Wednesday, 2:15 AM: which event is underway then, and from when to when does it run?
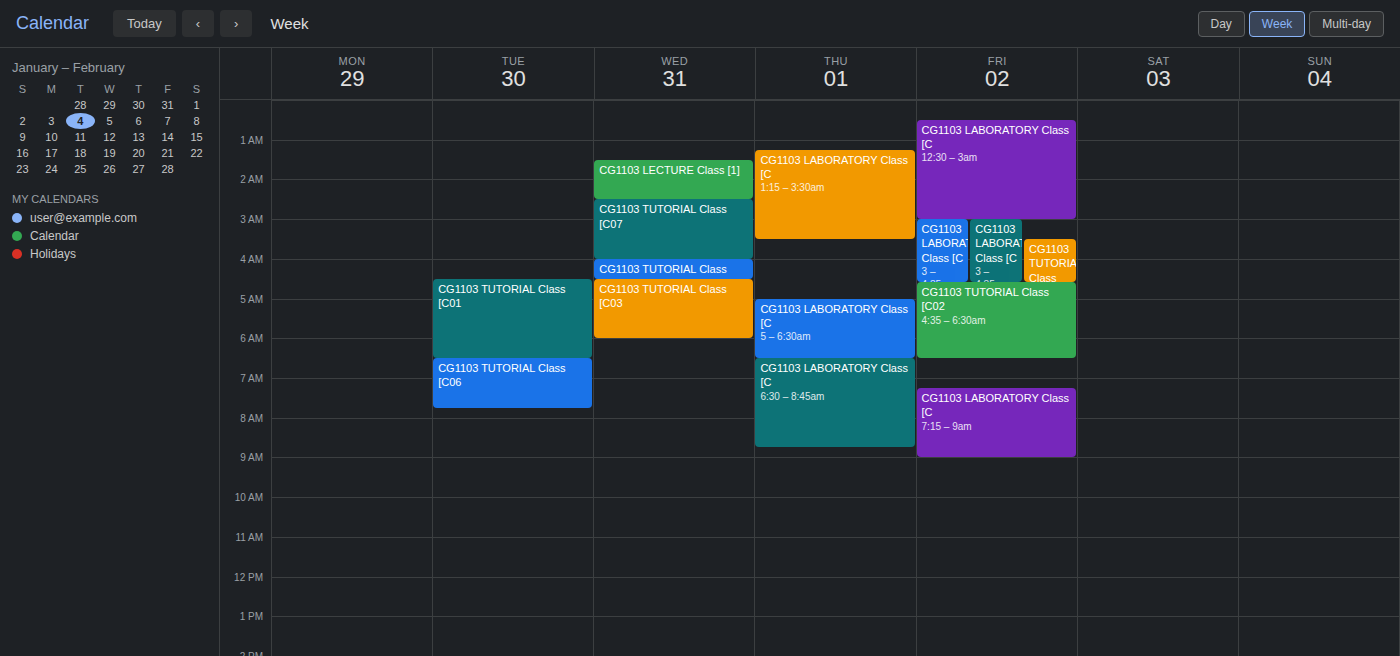
"CG1103 LECTURE Class [1]", 1:30 AM to 2:30 AM